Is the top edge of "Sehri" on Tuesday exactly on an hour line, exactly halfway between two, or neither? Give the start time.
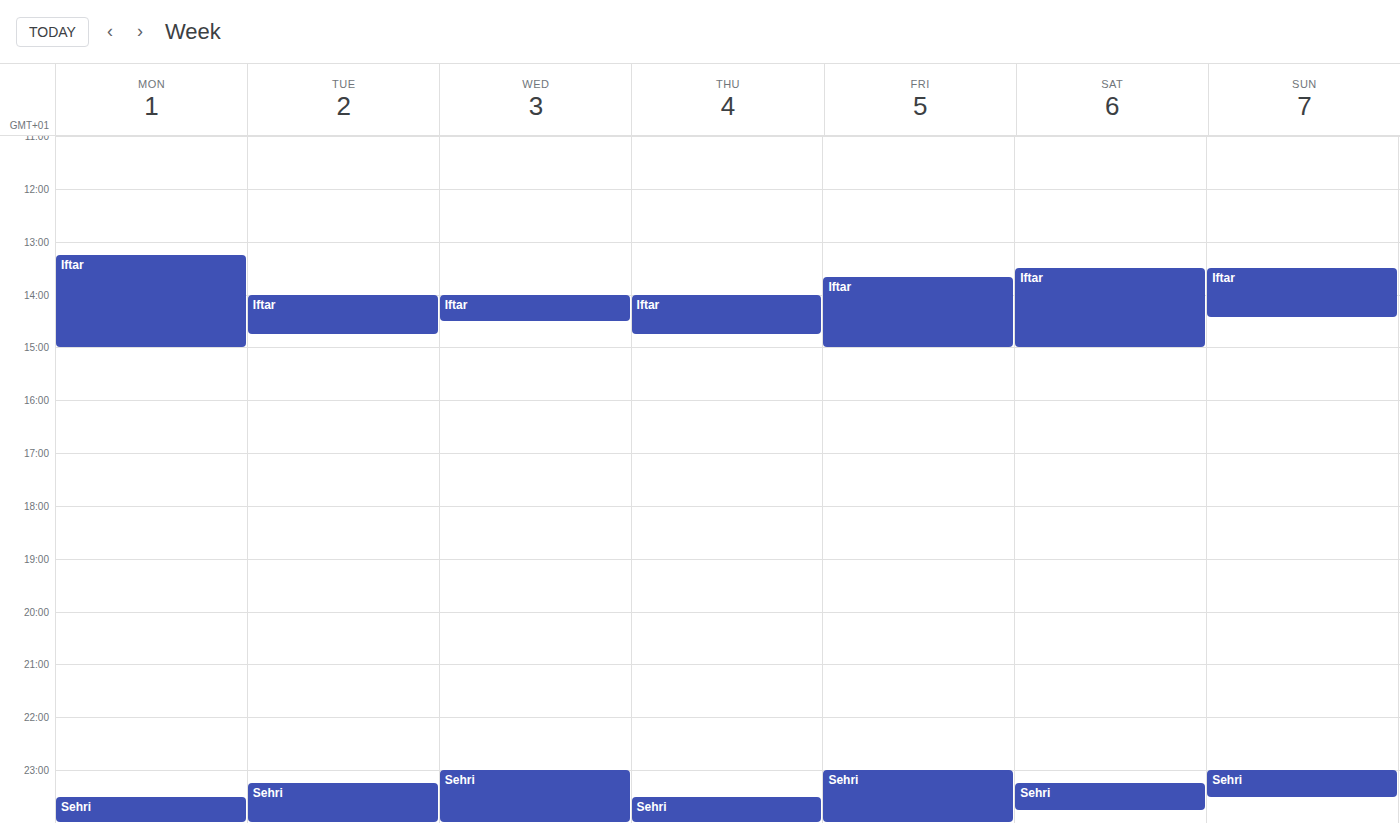
23:15 -- neither: a quarter of the way from the 23:00 line to the 24:00 line.